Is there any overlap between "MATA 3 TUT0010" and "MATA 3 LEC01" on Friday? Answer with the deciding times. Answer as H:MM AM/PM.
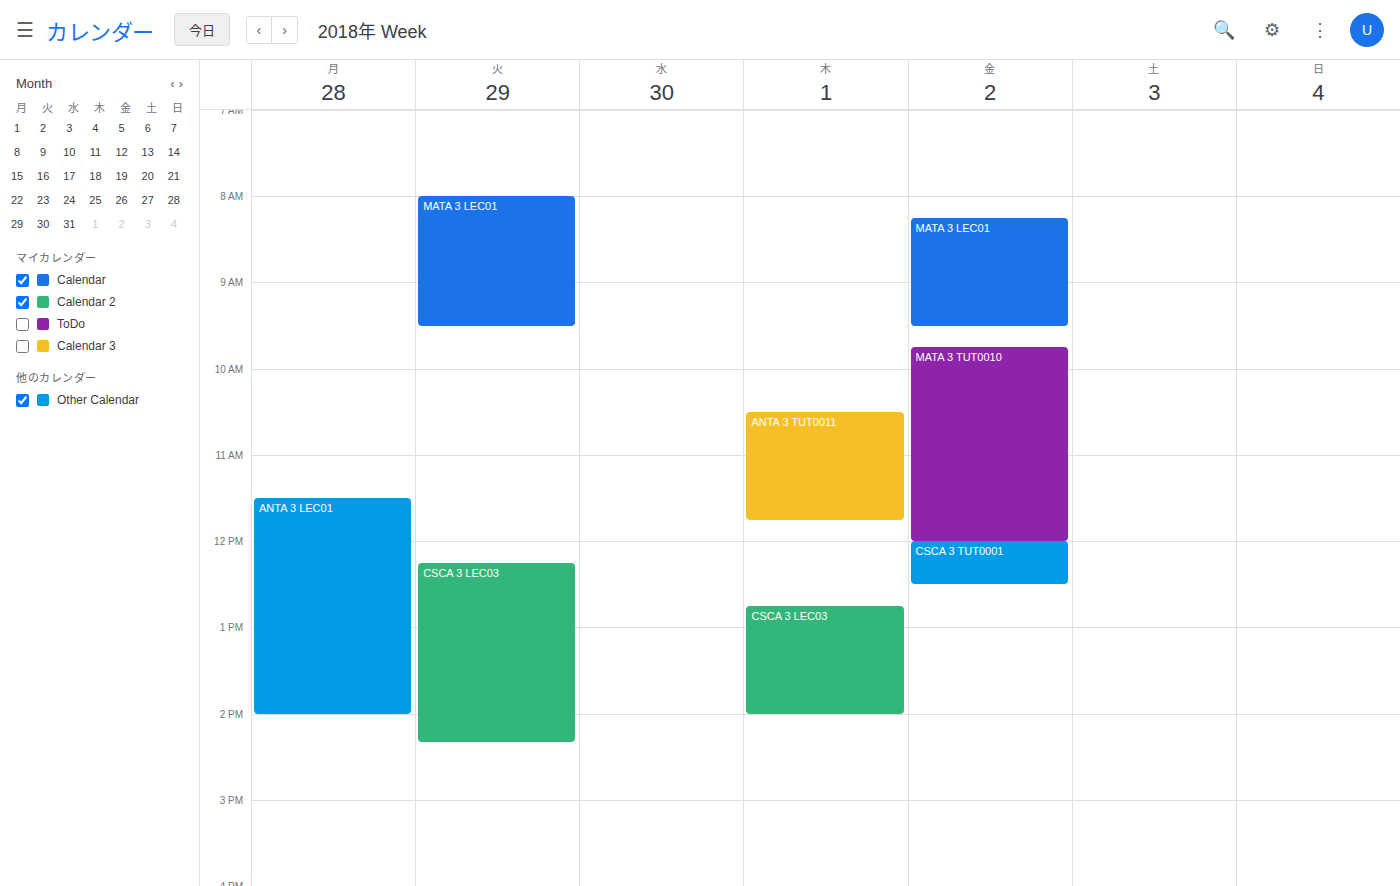
"MATA 3 LEC01" ends at 9:30 AM and "MATA 3 TUT0010" starts at 9:45 AM -- no overlap.